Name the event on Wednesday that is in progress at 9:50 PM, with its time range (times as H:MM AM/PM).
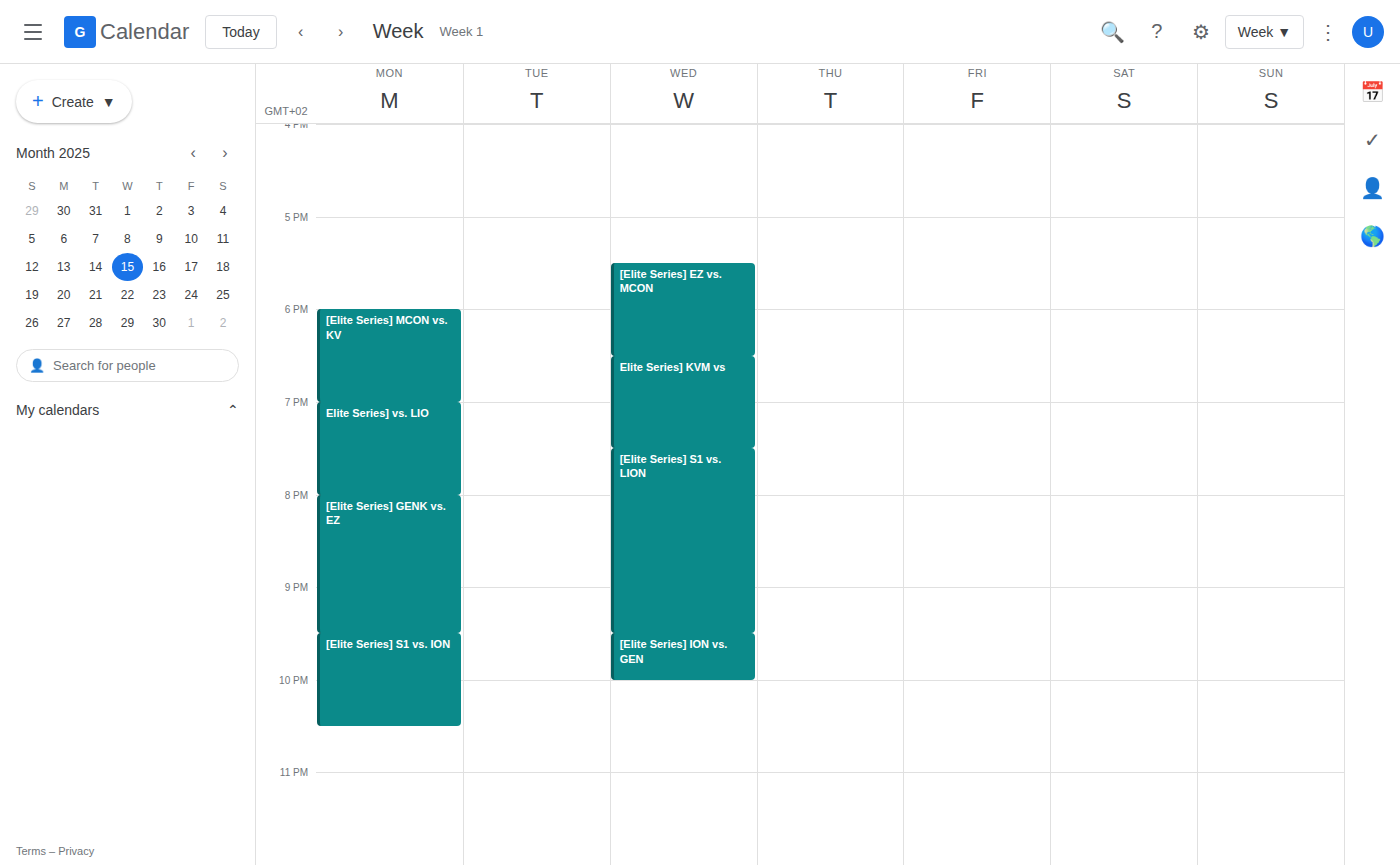
"[Elite Series] ION vs. GEN", 9:30 PM to 10:00 PM